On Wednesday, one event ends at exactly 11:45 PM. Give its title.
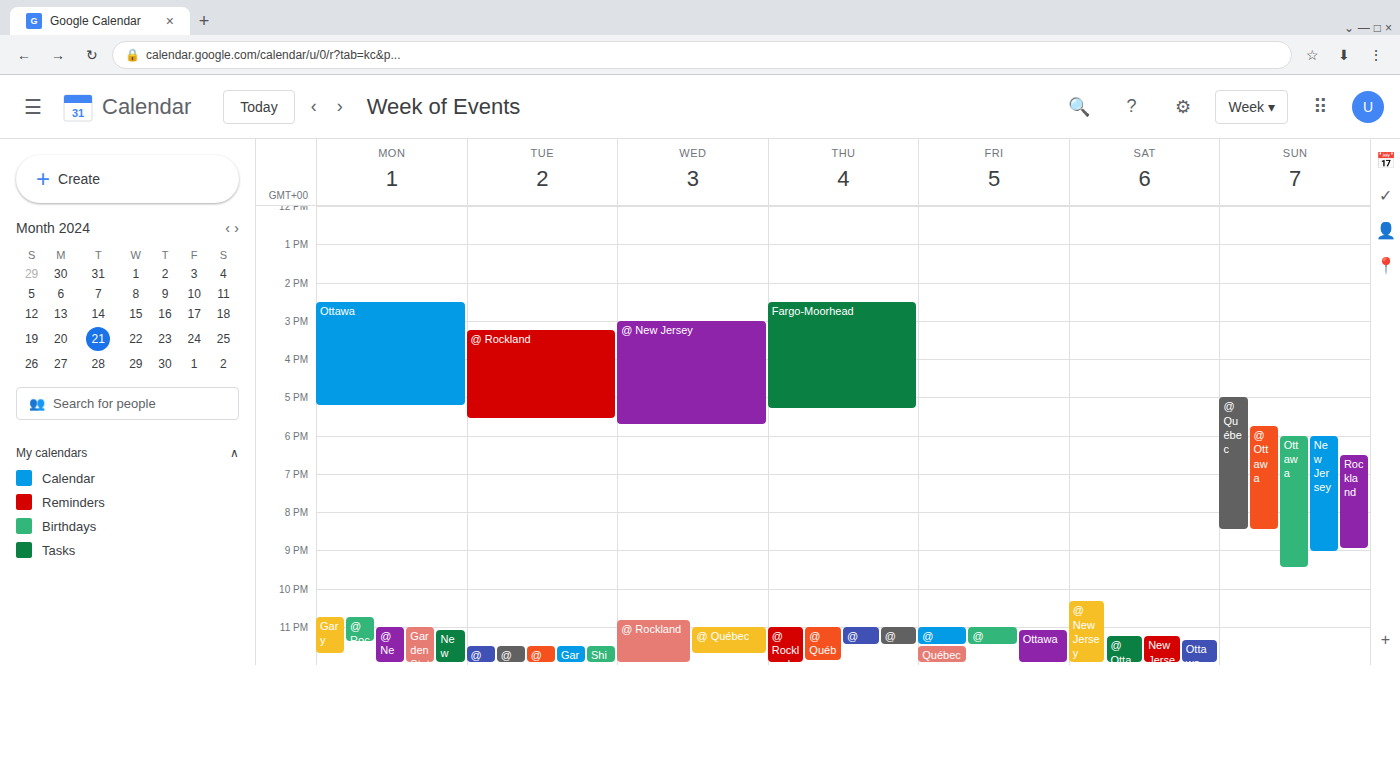
"@ Québec"